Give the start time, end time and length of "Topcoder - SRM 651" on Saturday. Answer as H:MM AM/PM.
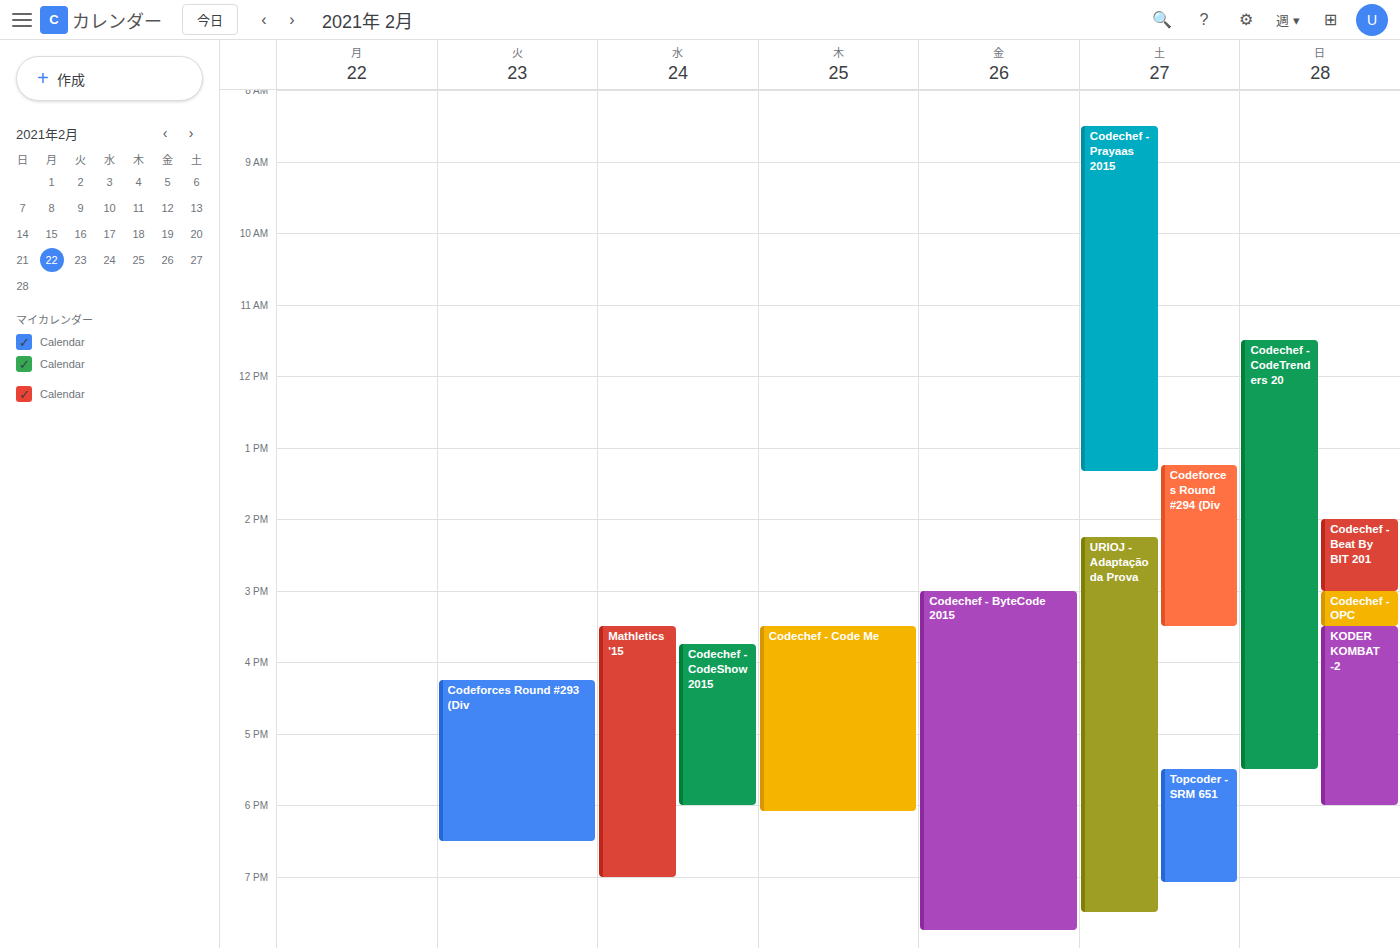
5:30 PM to 7:05 PM, 1 hour 35 minutes